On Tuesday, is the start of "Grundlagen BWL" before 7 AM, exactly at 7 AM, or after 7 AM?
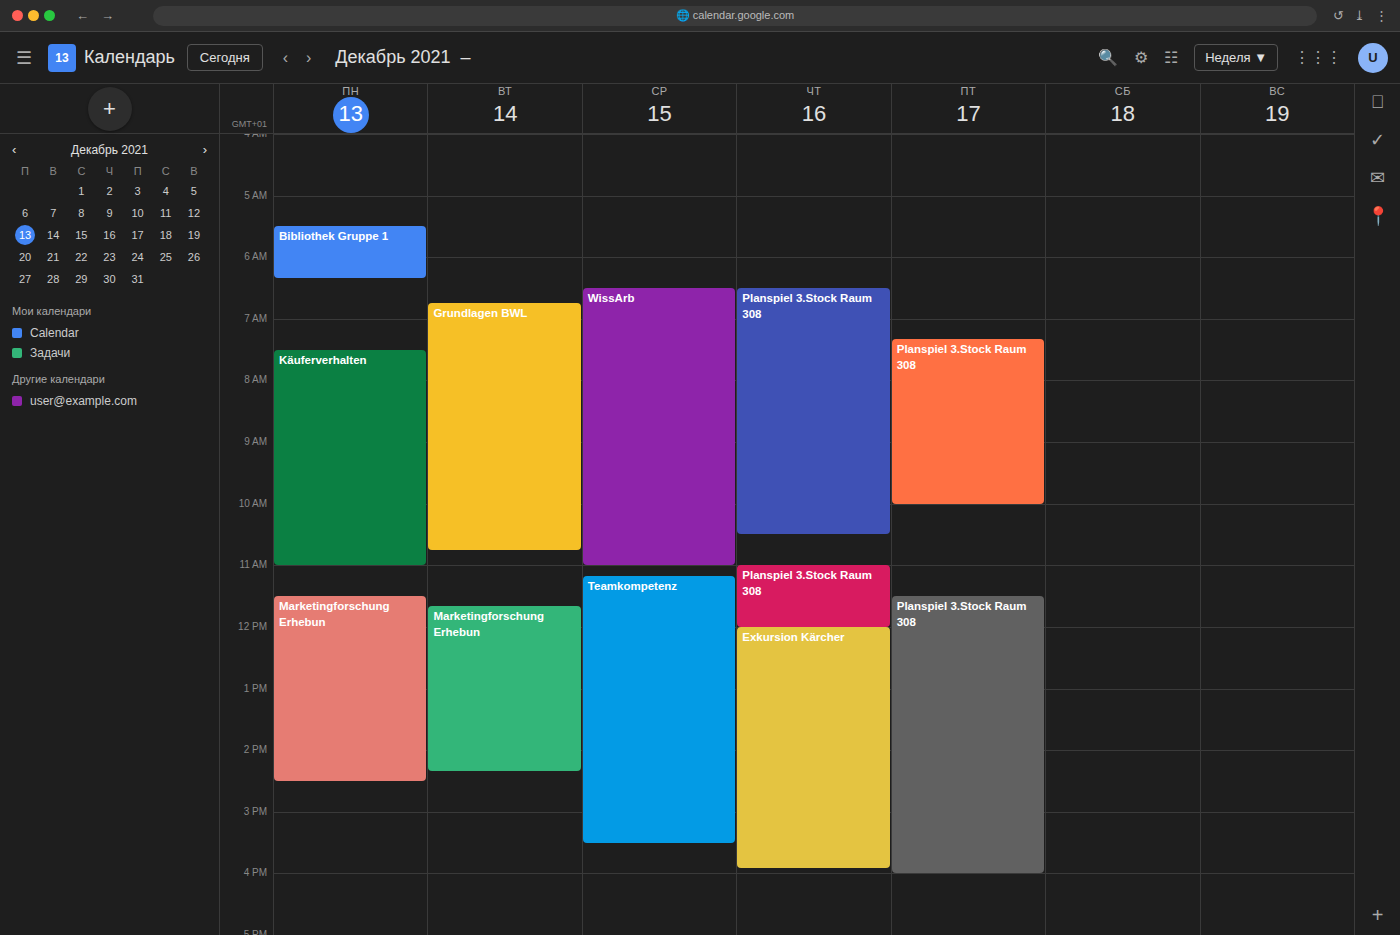
6:45 AM -- before 7 AM, 15 minutes above the 7 AM line.